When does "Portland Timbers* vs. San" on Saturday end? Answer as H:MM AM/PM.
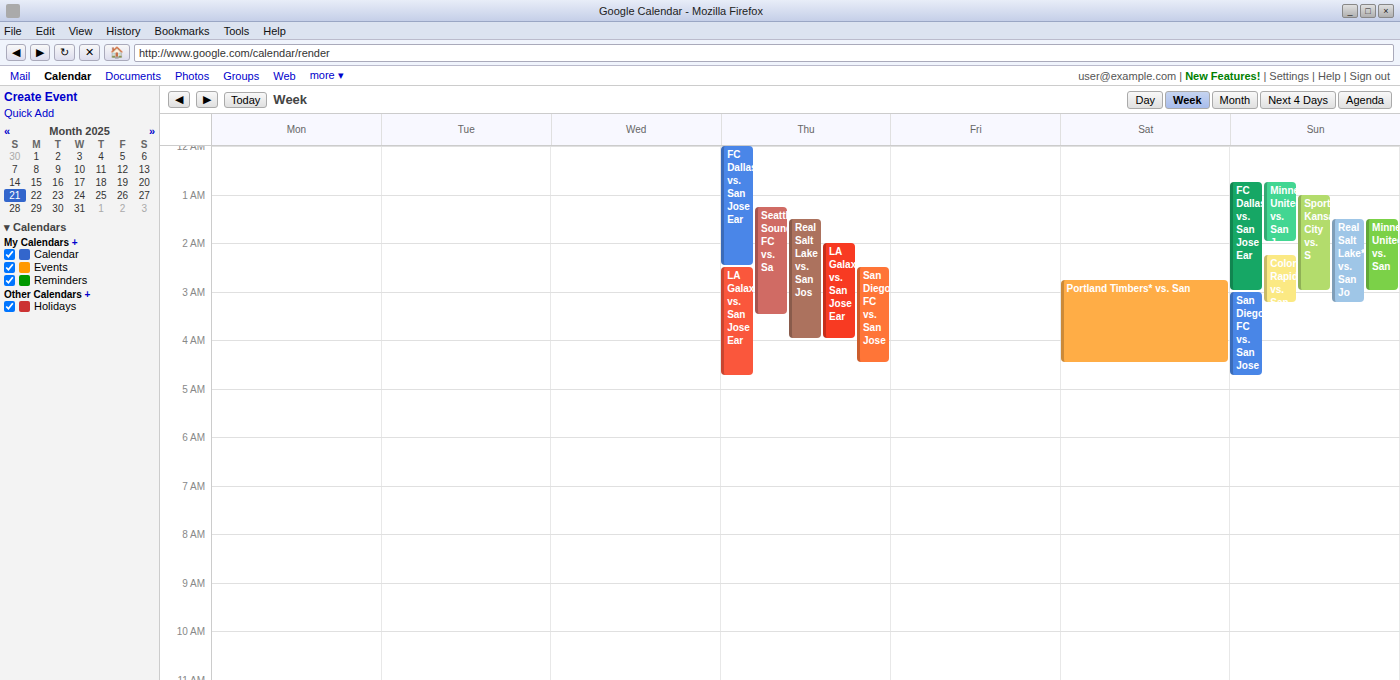
4:30 AM